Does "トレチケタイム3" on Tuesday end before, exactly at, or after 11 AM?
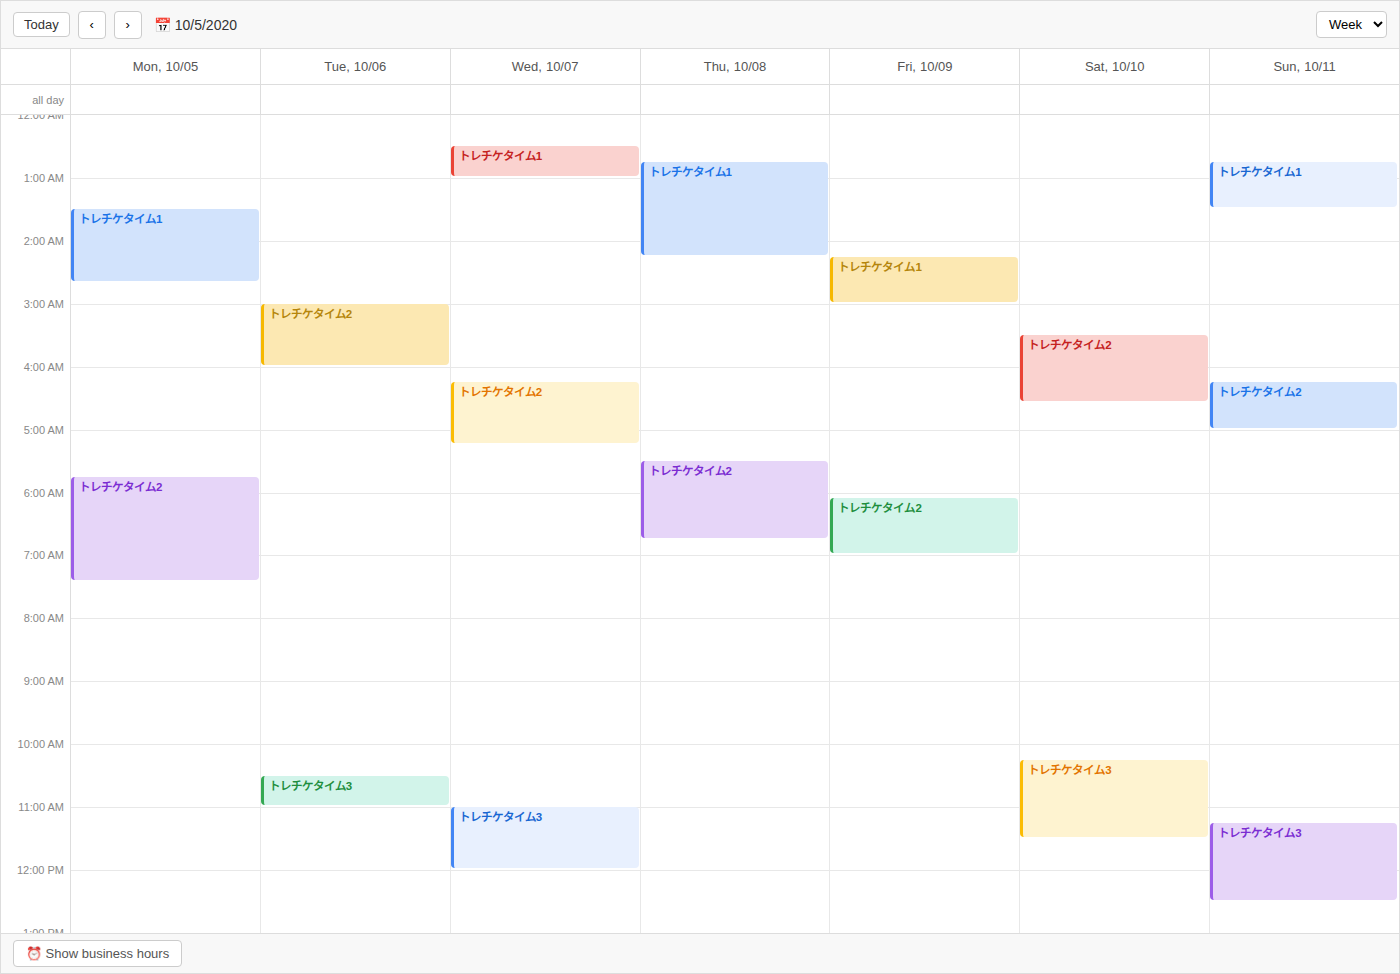
11:00 AM -- exactly at 11 AM, on the 11 AM line.